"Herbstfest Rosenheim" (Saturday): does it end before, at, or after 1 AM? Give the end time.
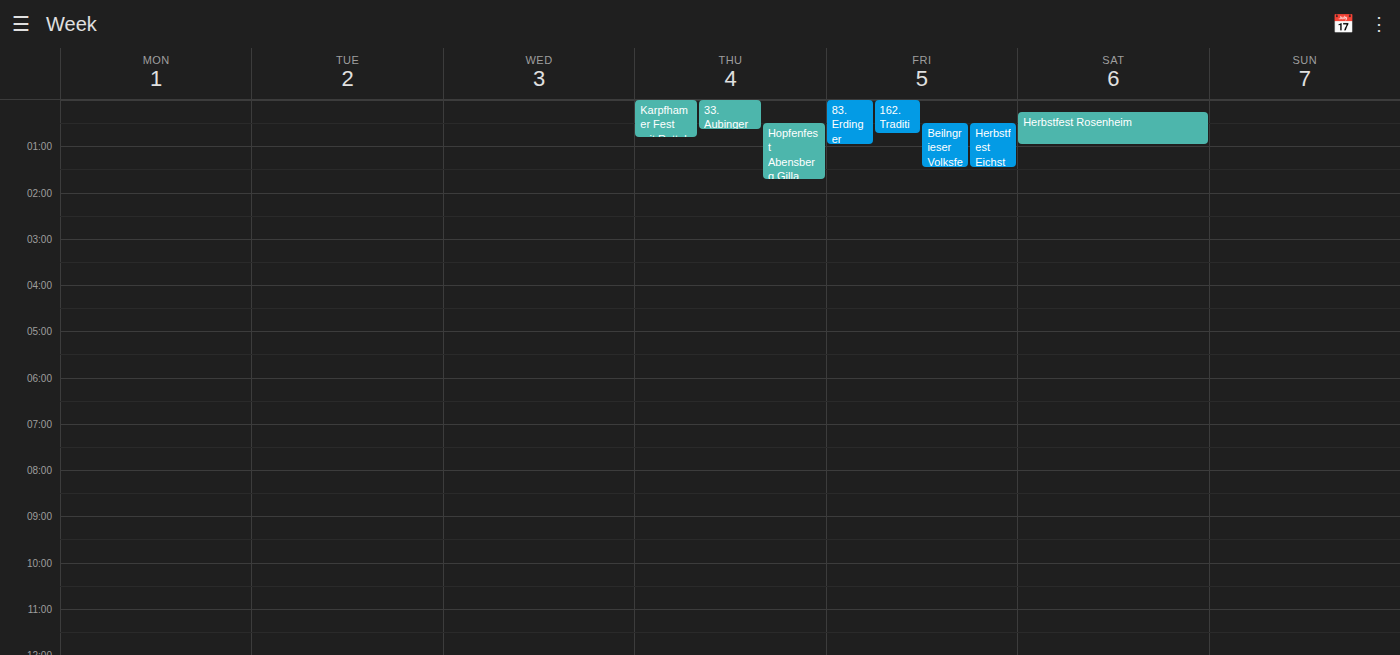
1:00 AM -- exactly at 1 AM, on the 1 AM line.